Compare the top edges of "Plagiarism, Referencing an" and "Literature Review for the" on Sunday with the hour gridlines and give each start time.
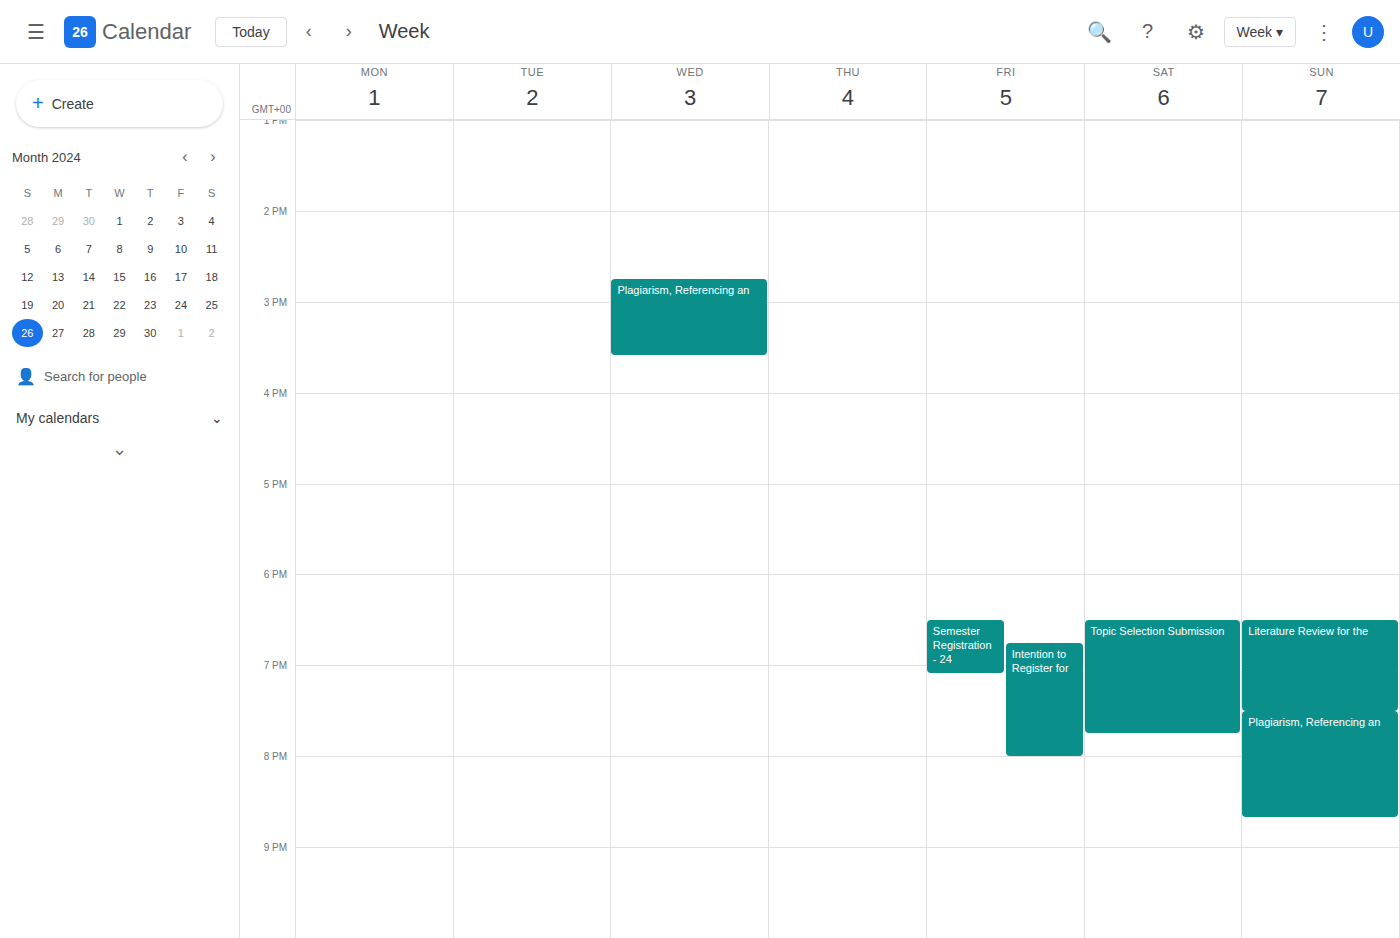
"Plagiarism, Referencing an": 7:30 PM, halfway between the 7 PM and 8 PM lines. "Literature Review for the": 6:30 PM, halfway between the 6 PM and 7 PM lines.